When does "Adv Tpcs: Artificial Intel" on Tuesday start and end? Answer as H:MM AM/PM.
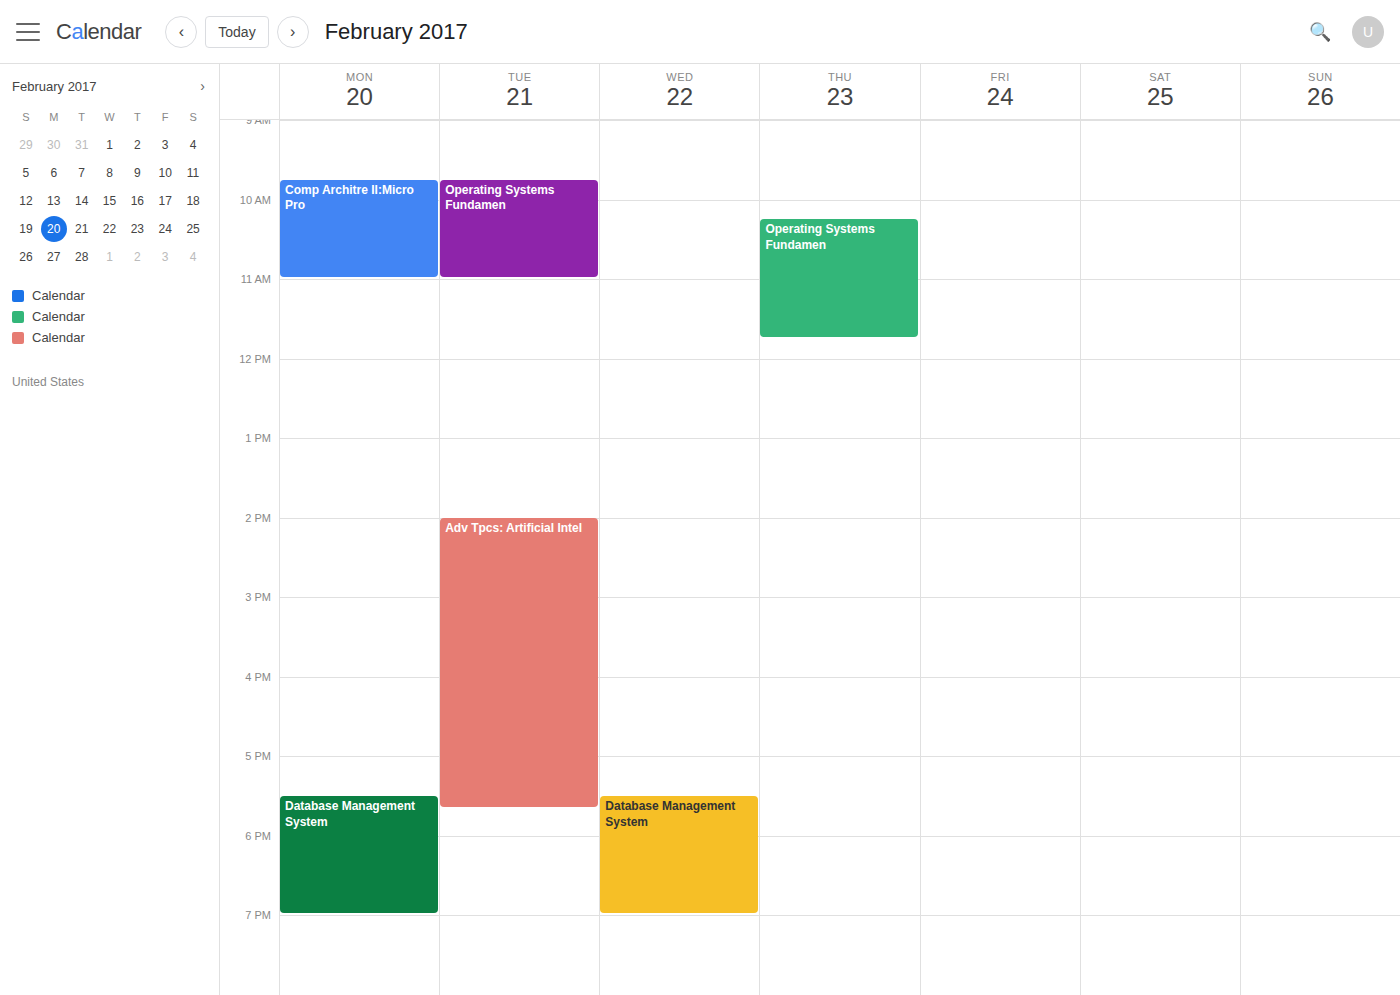
2:00 PM to 5:40 PM